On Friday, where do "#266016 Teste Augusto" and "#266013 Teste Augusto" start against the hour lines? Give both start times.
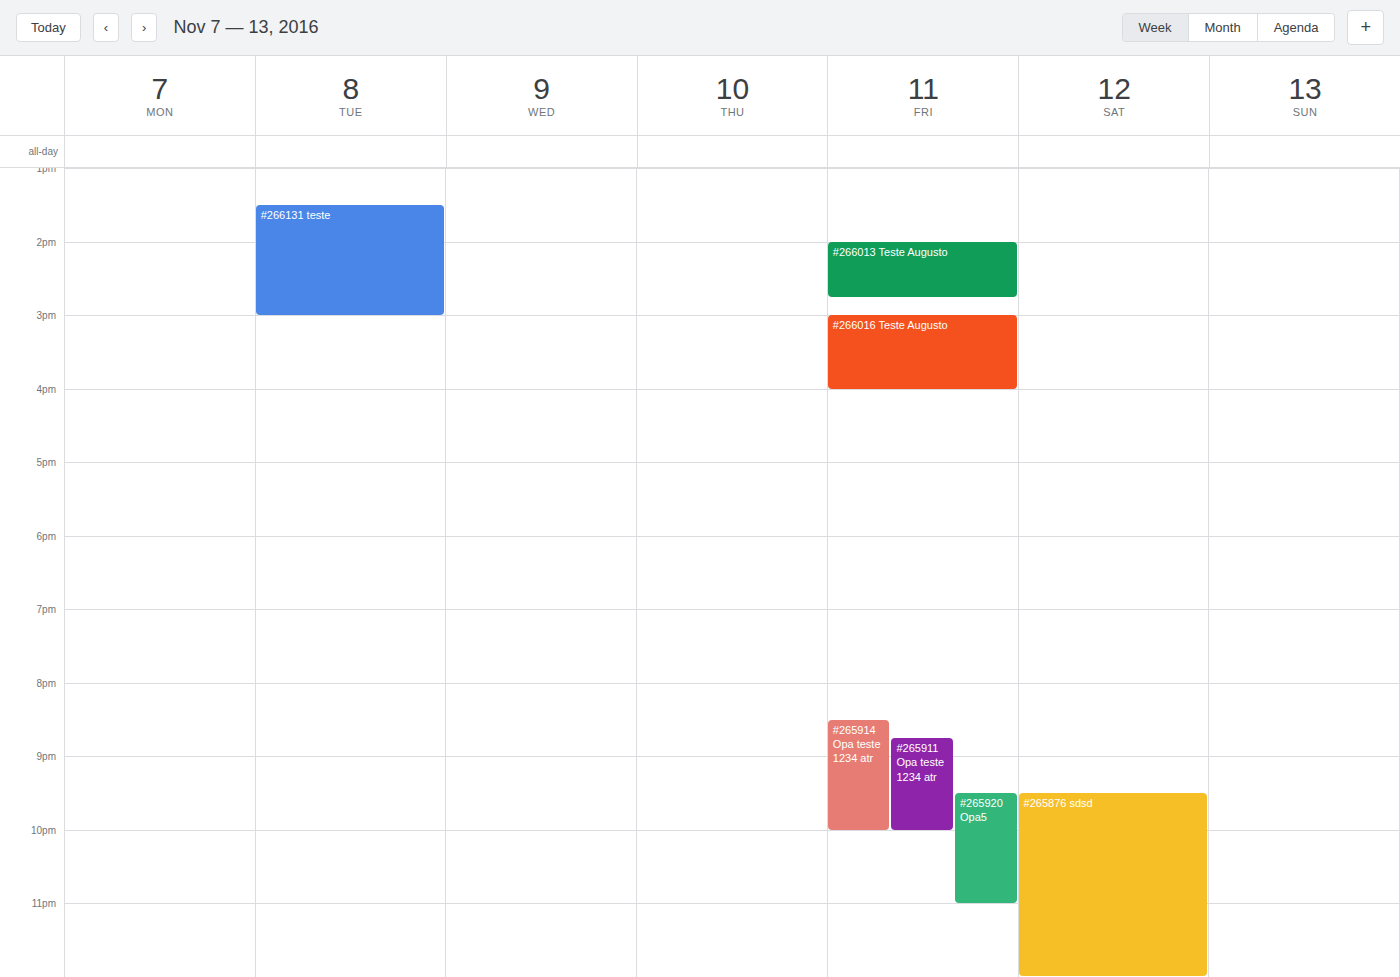
"#266016 Teste Augusto": 15:00, exactly on the 15:00 line. "#266013 Teste Augusto": 14:00, exactly on the 14:00 line.